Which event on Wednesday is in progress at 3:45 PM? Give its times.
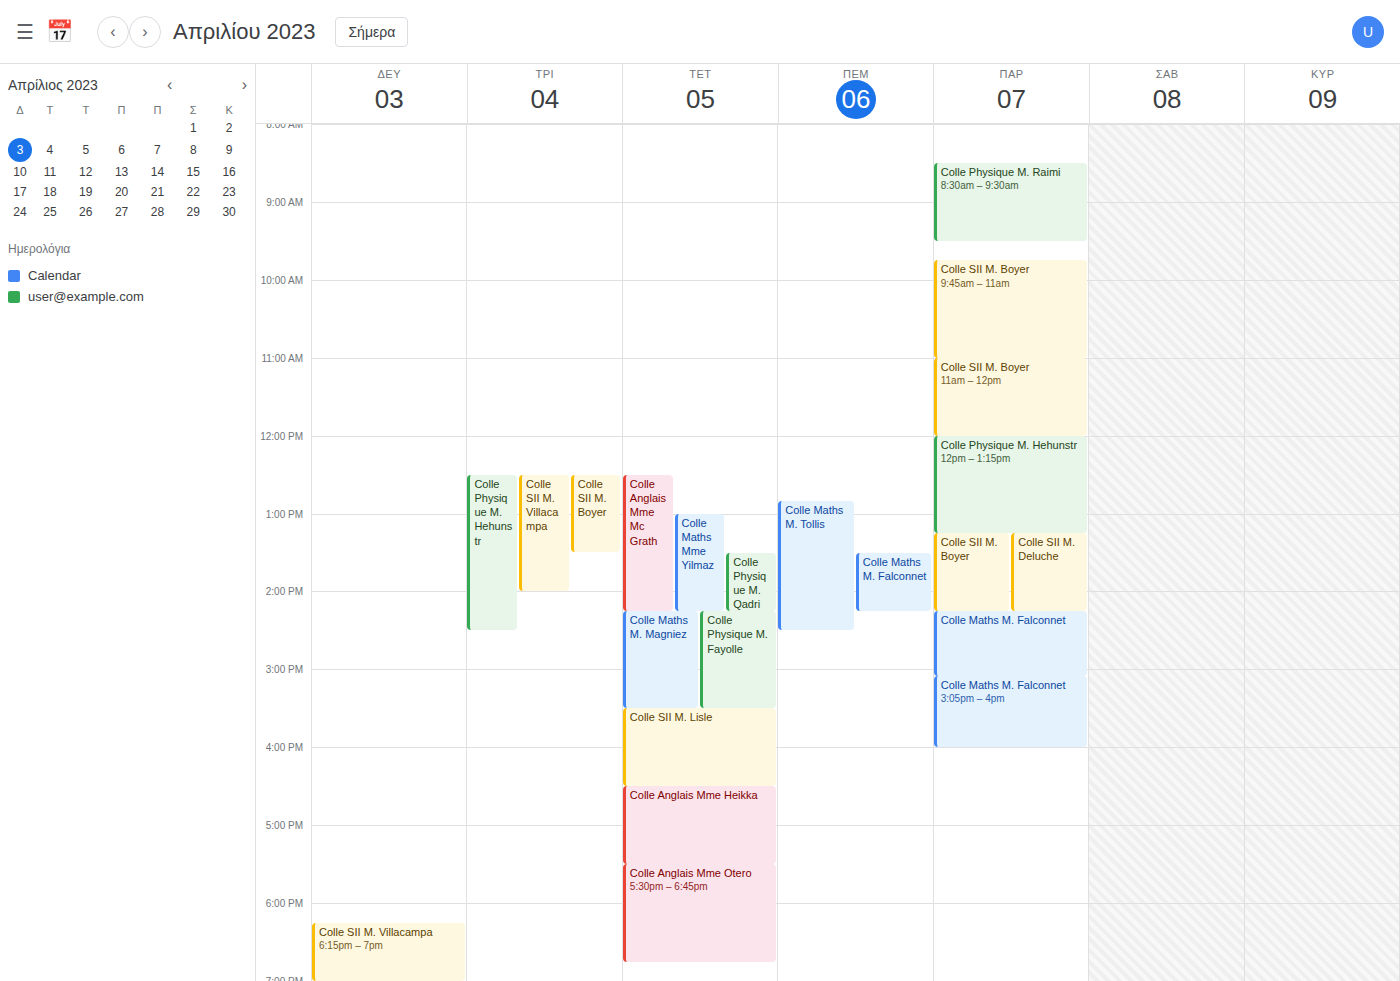
"Colle SII M. Lisle", 3:30 PM to 4:30 PM